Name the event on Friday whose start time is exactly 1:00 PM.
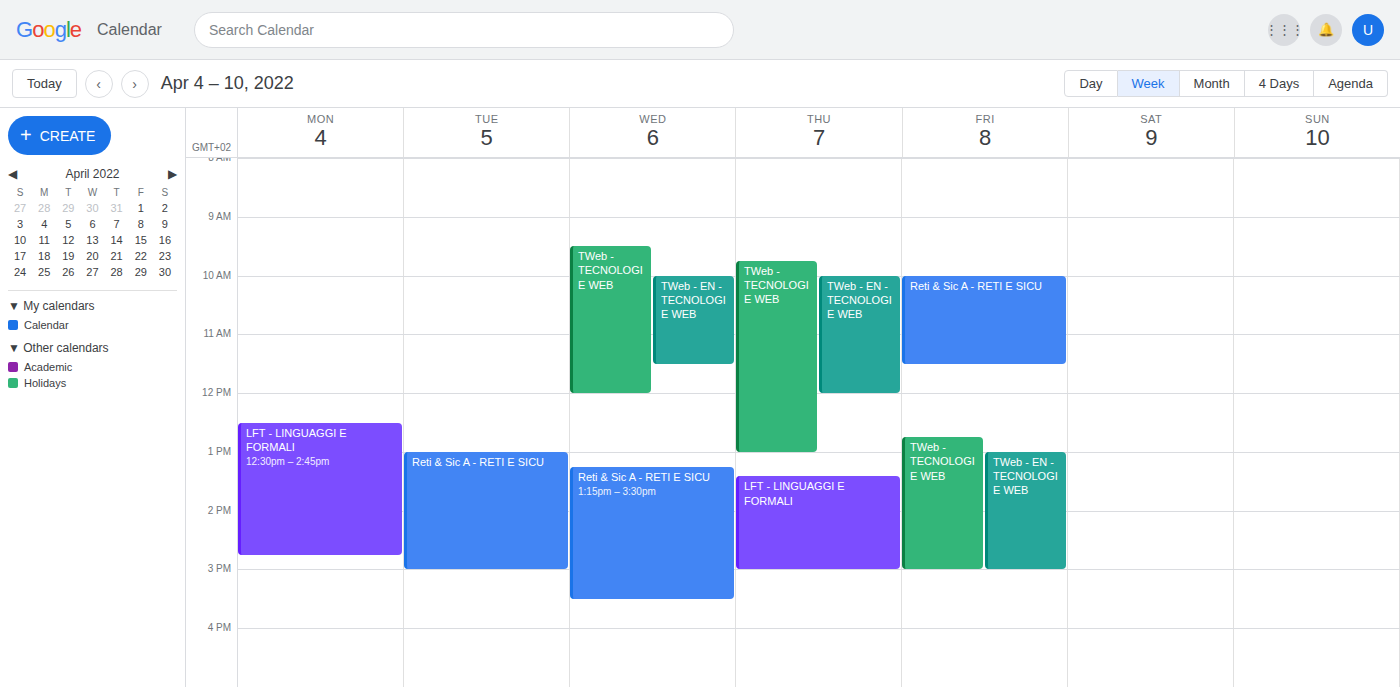
"TWeb - EN - TECNOLOGIE WEB"